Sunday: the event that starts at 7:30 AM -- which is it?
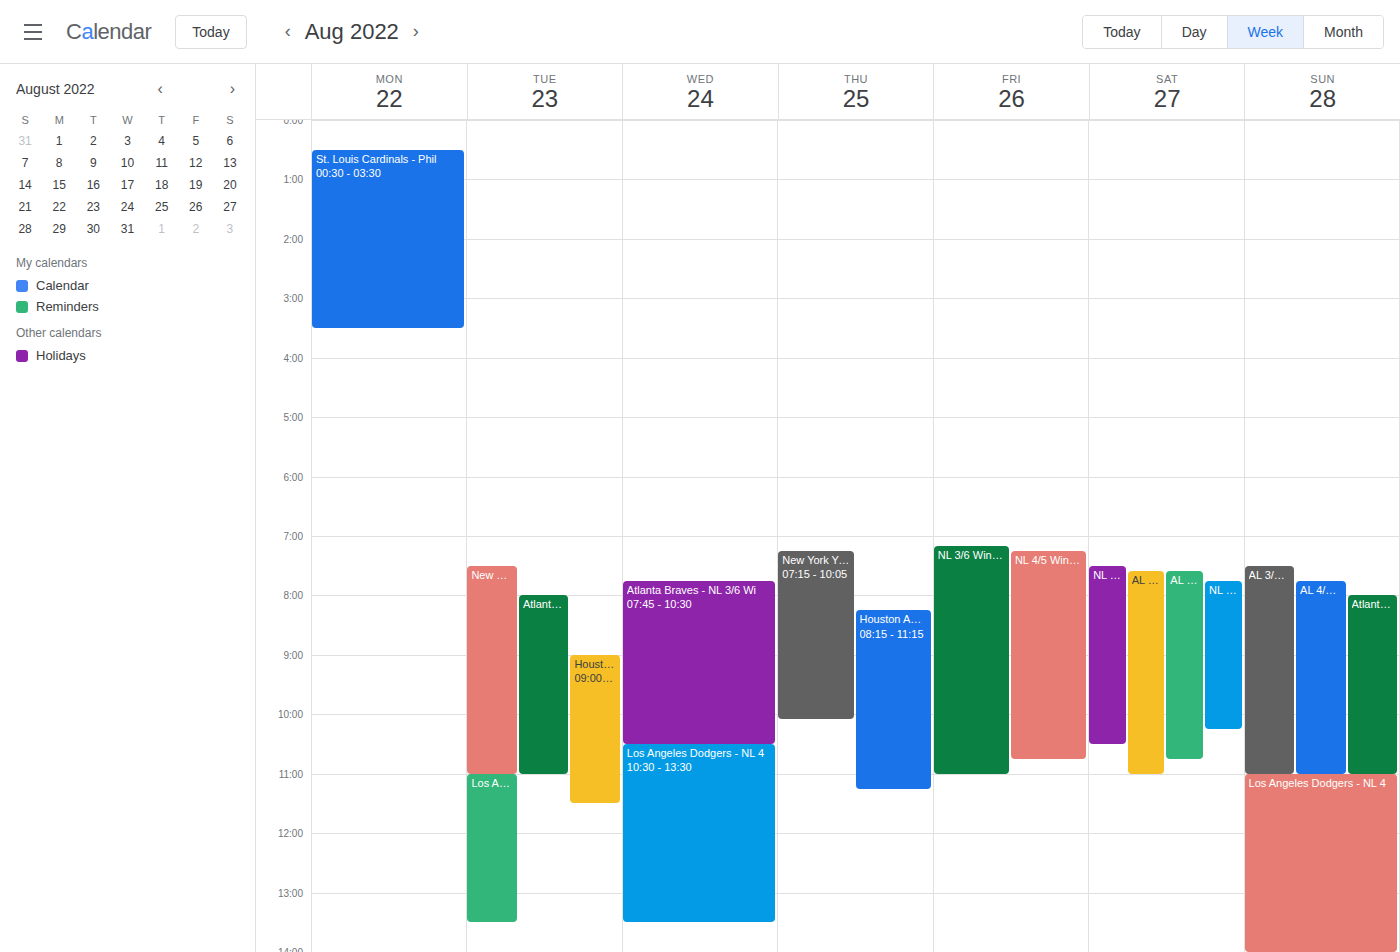
"AL 3/6 Winner - New York Y"